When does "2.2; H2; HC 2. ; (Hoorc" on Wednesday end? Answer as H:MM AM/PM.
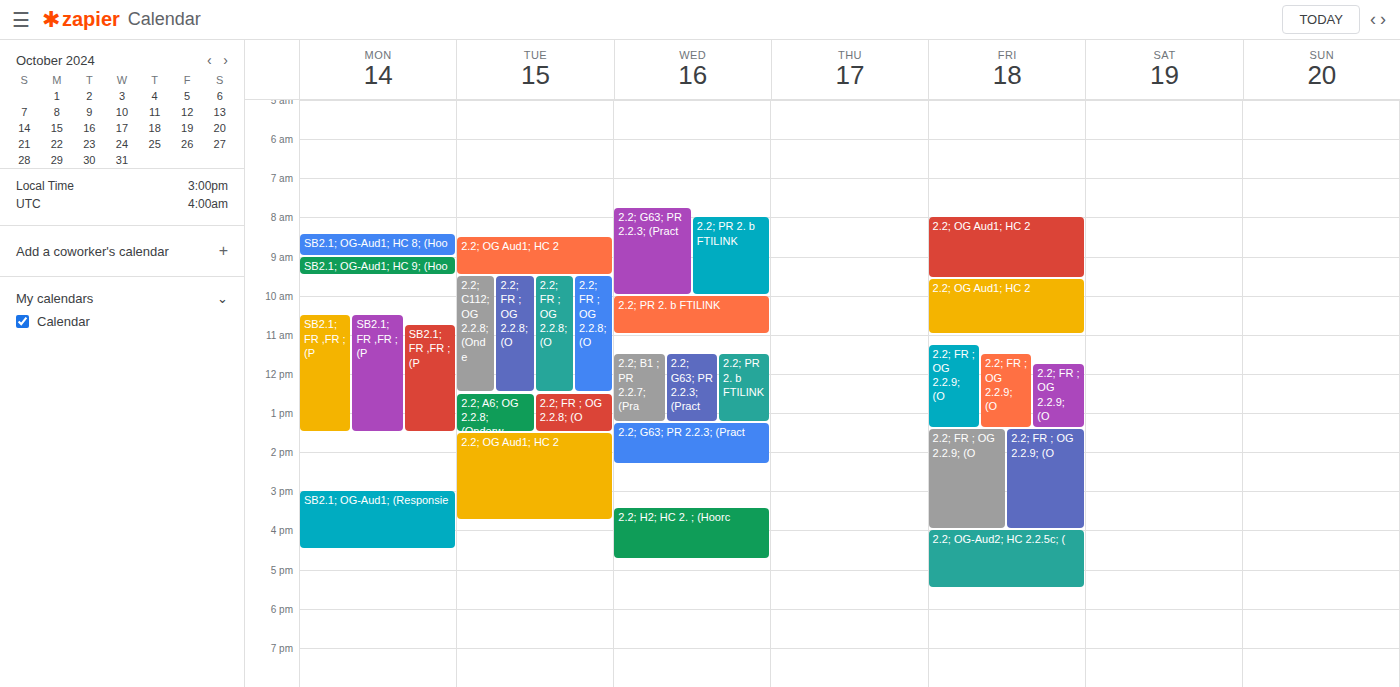
4:45 PM